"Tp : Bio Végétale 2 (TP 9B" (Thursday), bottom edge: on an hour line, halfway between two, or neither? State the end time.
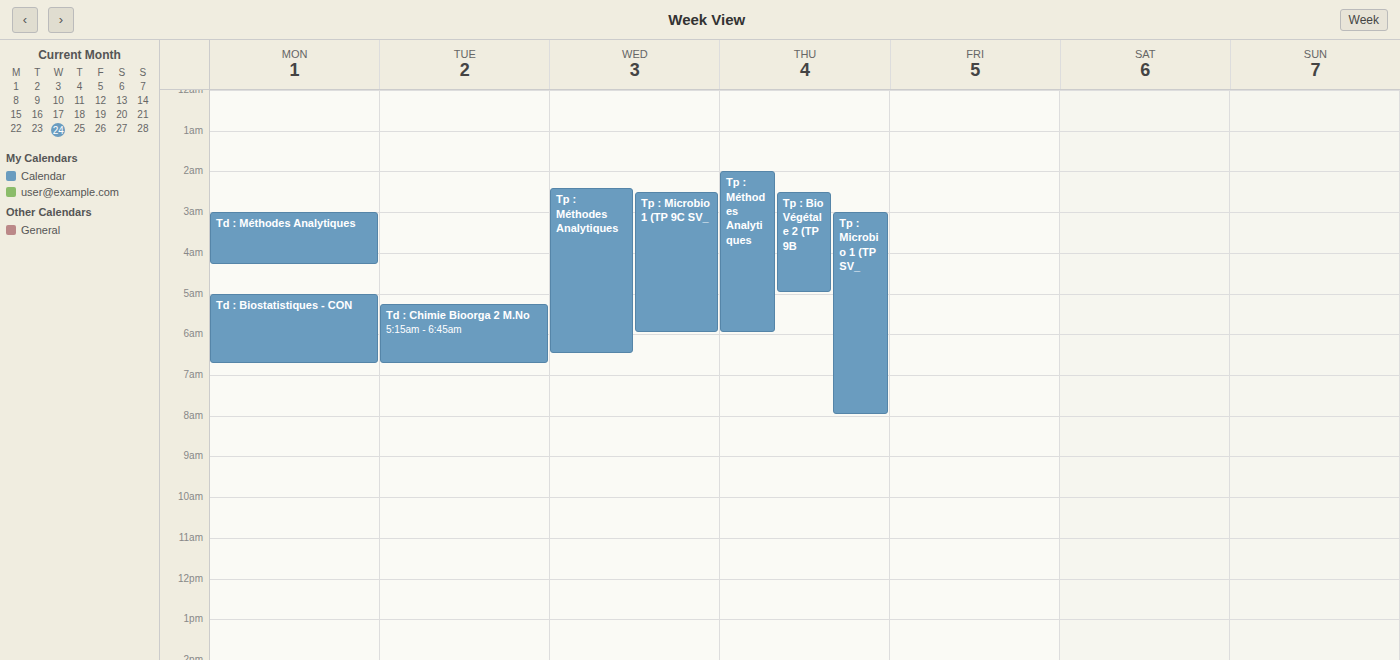
5:00 AM -- exactly on the 5 AM line.